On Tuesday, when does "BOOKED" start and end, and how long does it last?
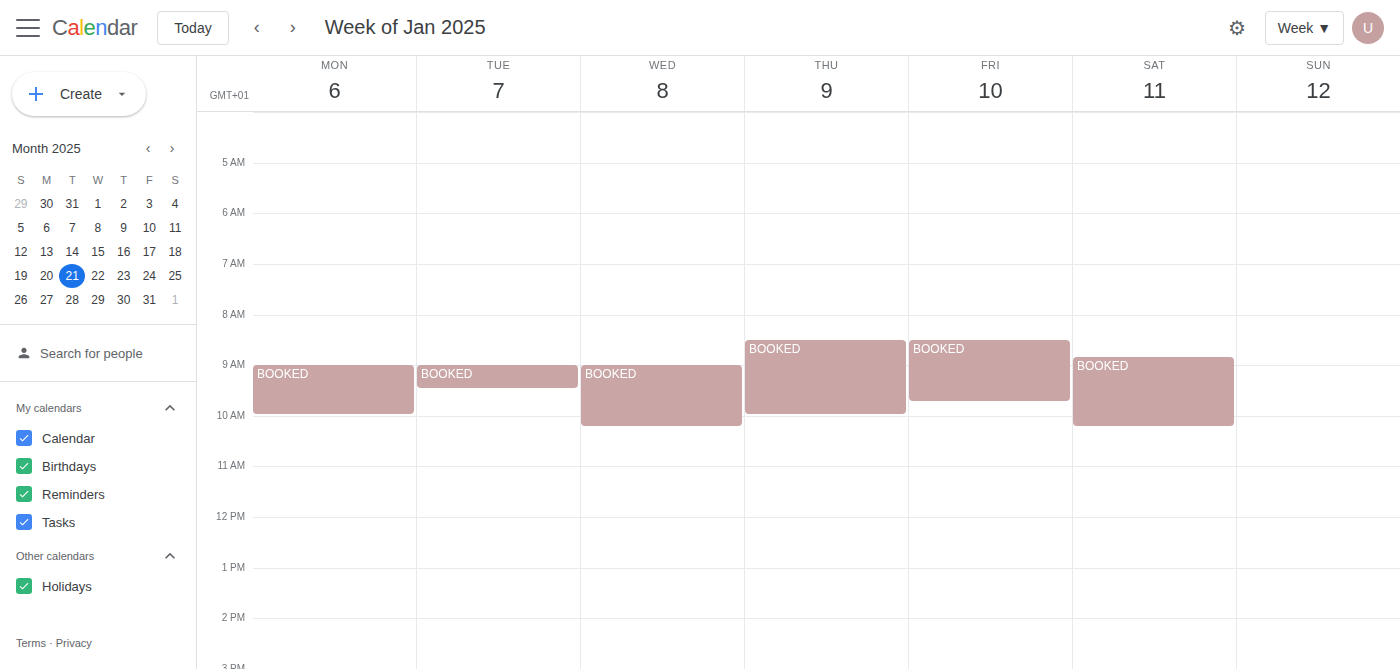
9:00 AM to 9:30 AM, 30 minutes